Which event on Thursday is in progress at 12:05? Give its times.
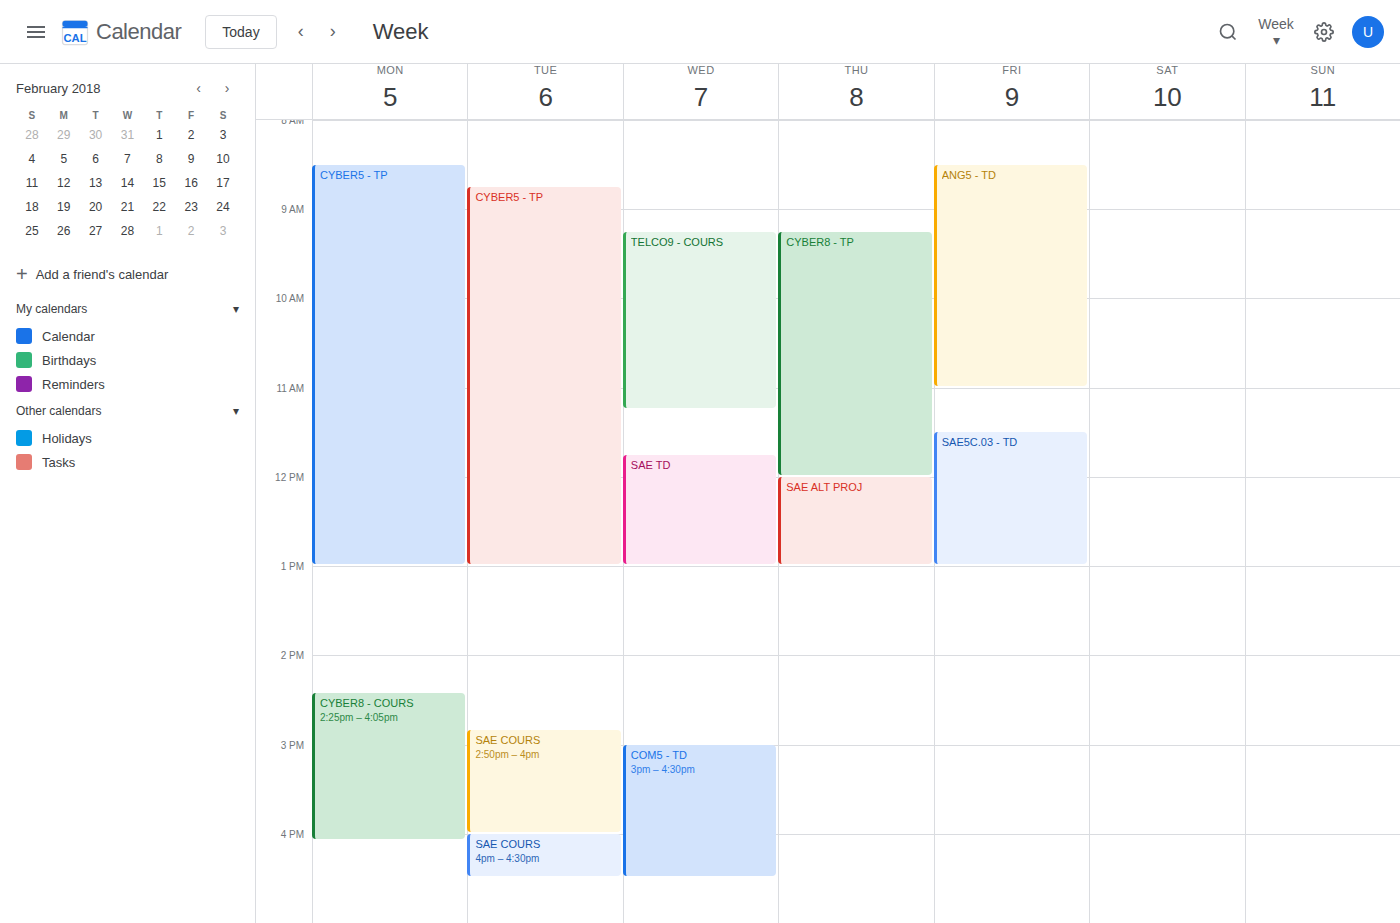
"SAE ALT PROJ", 12:00 to 13:00